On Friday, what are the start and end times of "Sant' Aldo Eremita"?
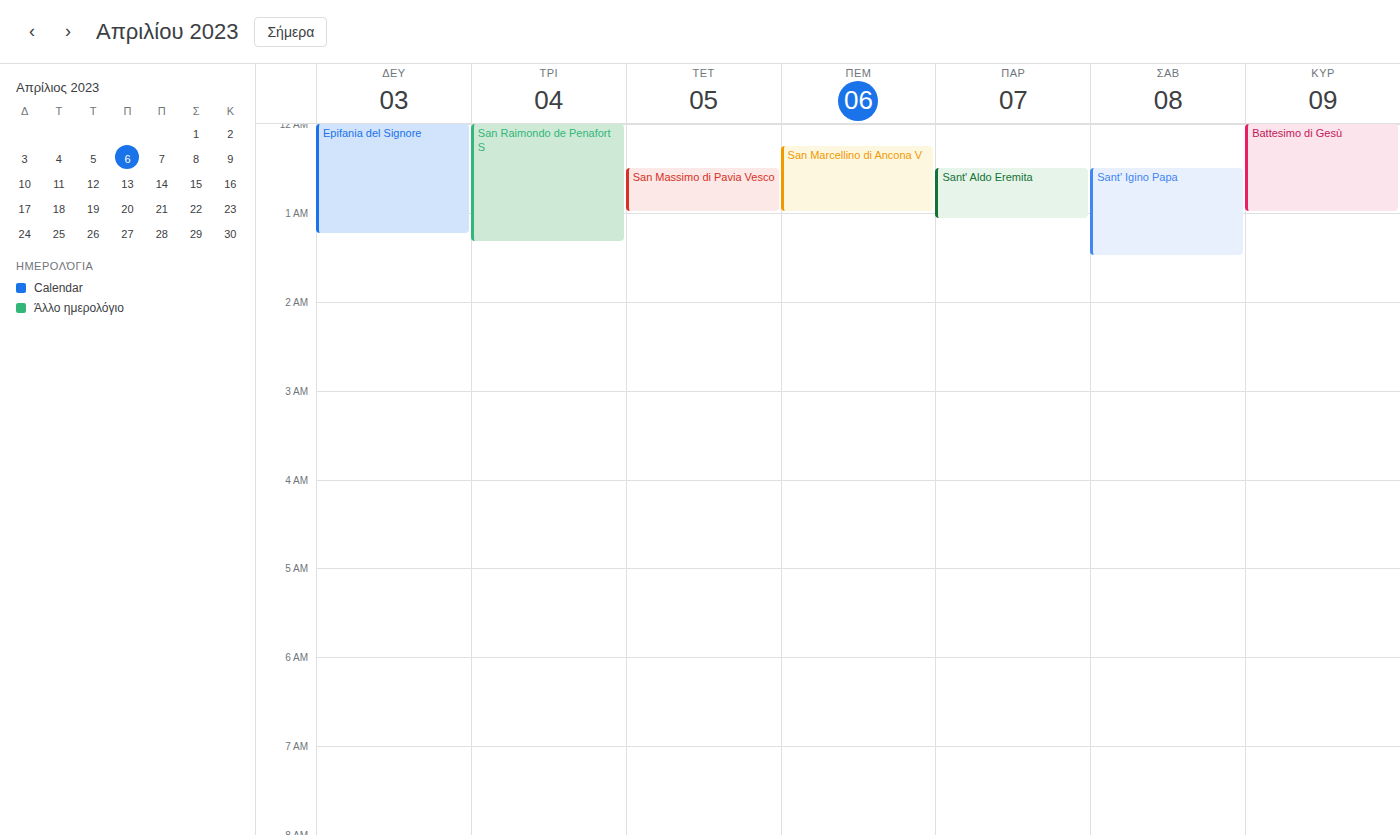
12:30 AM to 1:05 AM